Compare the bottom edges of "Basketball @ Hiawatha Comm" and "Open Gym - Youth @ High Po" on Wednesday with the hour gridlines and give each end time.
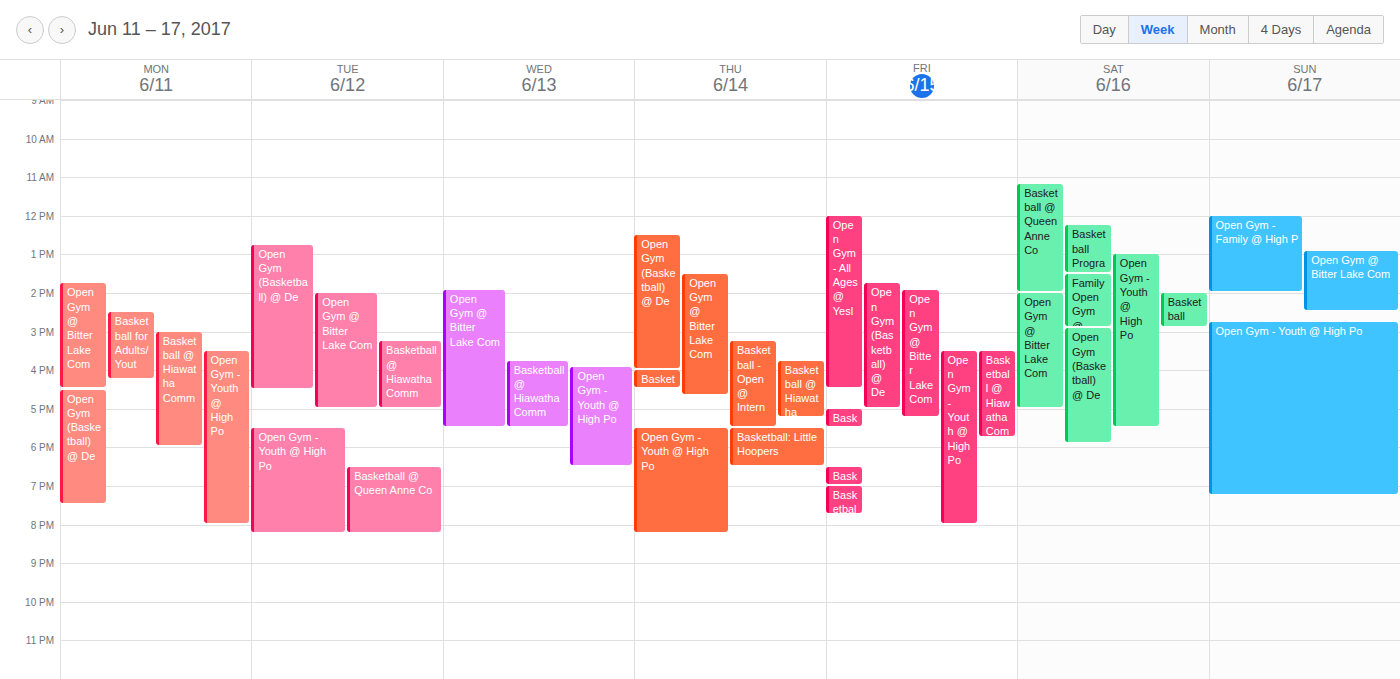
"Basketball @ Hiawatha Comm": 5:30 PM, halfway between the 5 PM and 6 PM lines. "Open Gym - Youth @ High Po": 6:30 PM, halfway between the 6 PM and 7 PM lines.